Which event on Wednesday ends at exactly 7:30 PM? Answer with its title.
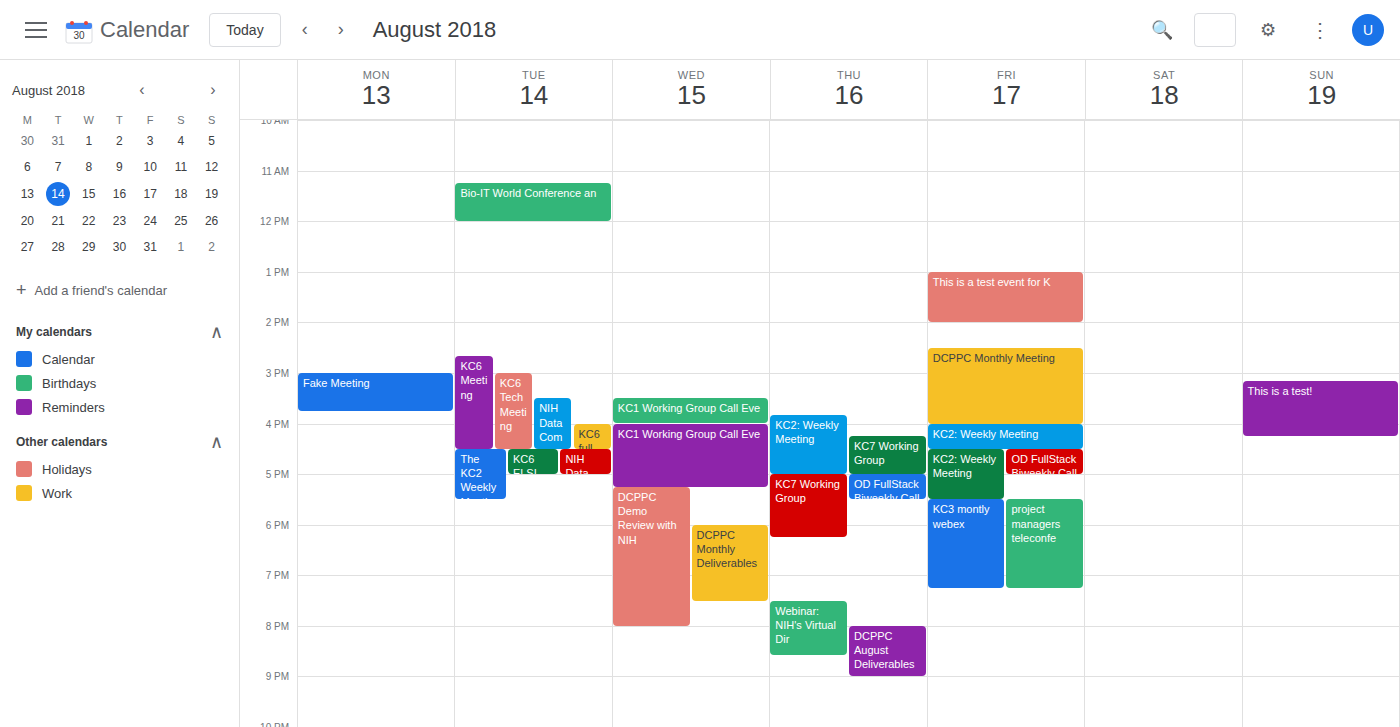
"DCPPC Monthly Deliverables"